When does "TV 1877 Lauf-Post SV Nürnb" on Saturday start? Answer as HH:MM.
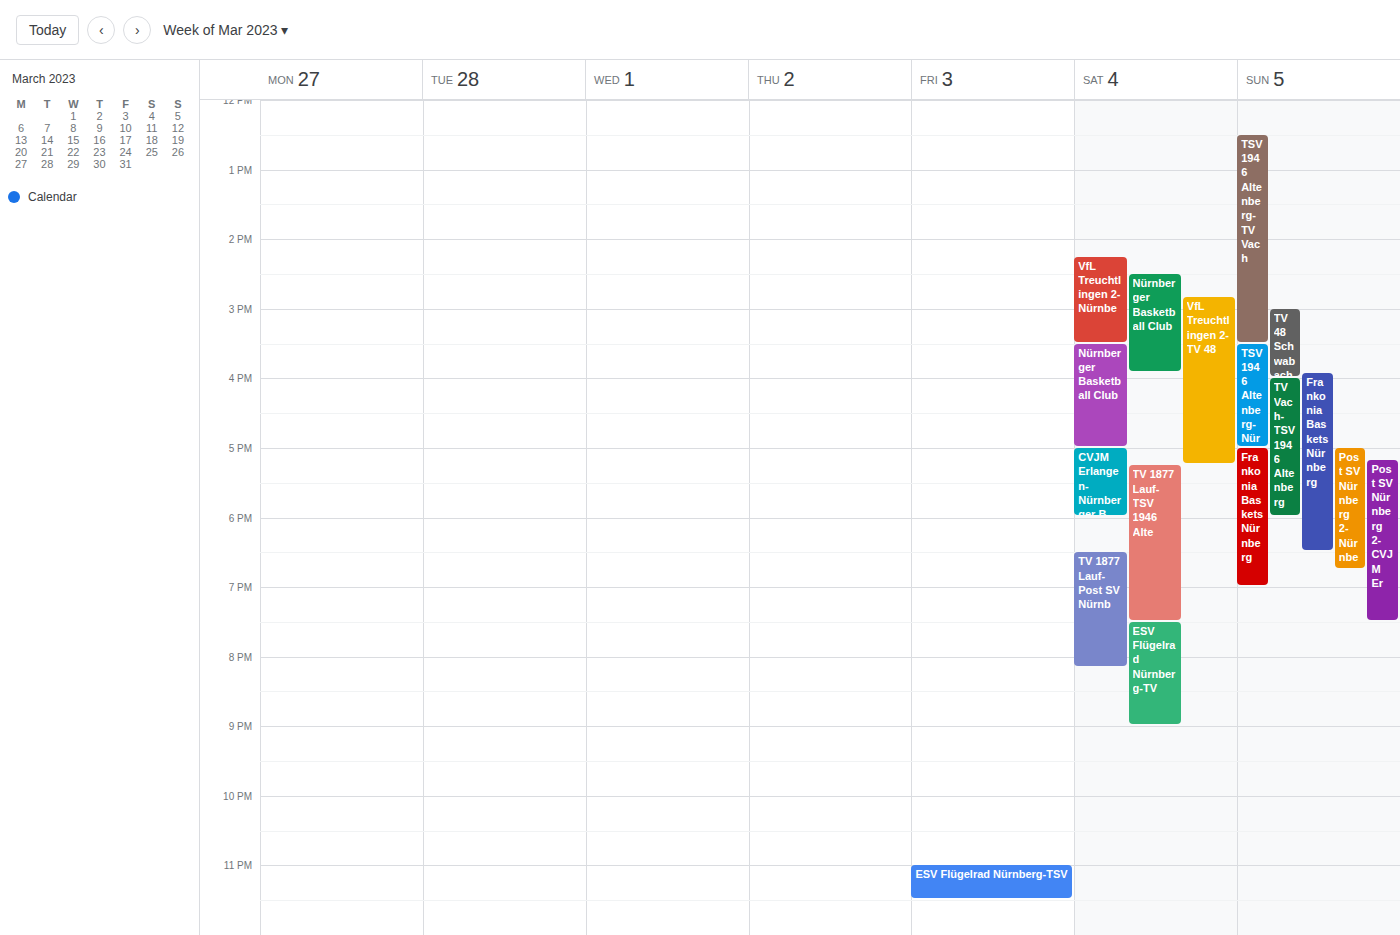
18:30